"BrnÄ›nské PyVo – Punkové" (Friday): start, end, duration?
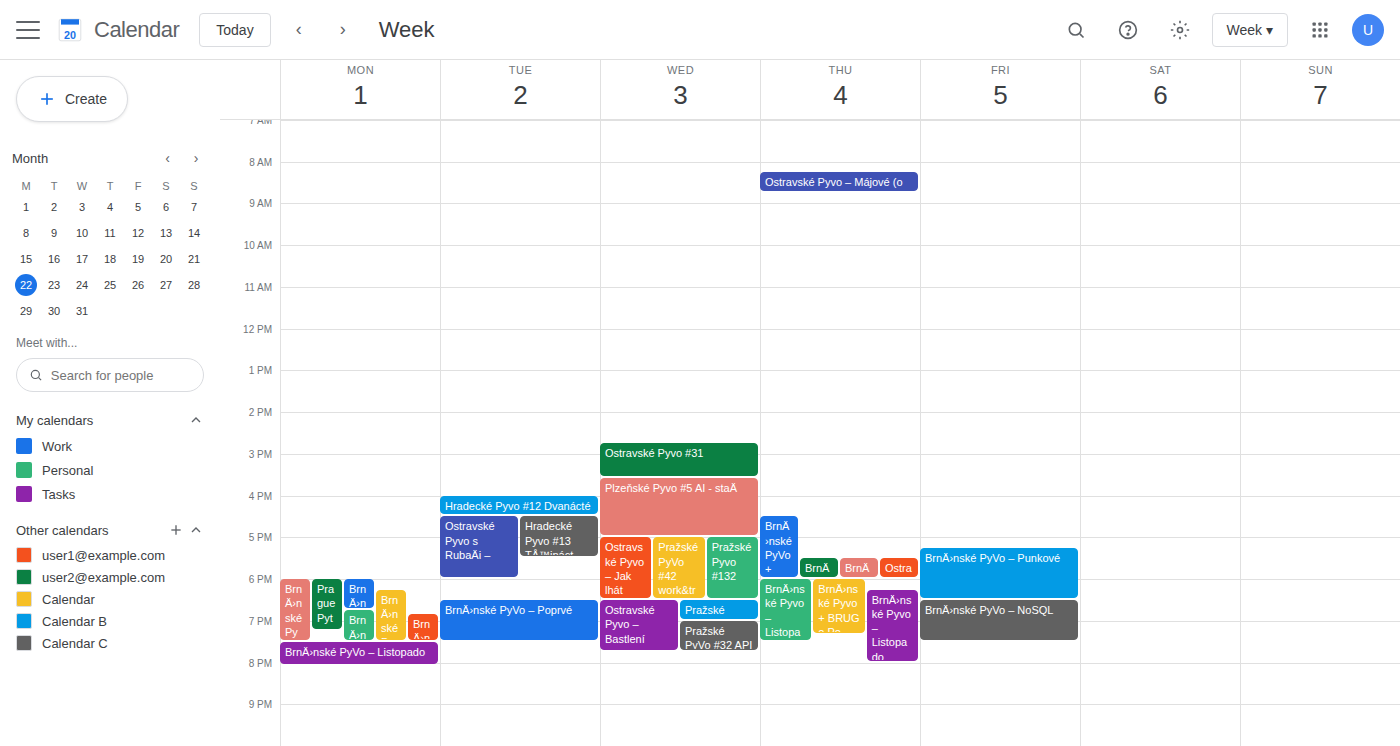
5:15 PM to 6:30 PM, 1 hour 15 minutes